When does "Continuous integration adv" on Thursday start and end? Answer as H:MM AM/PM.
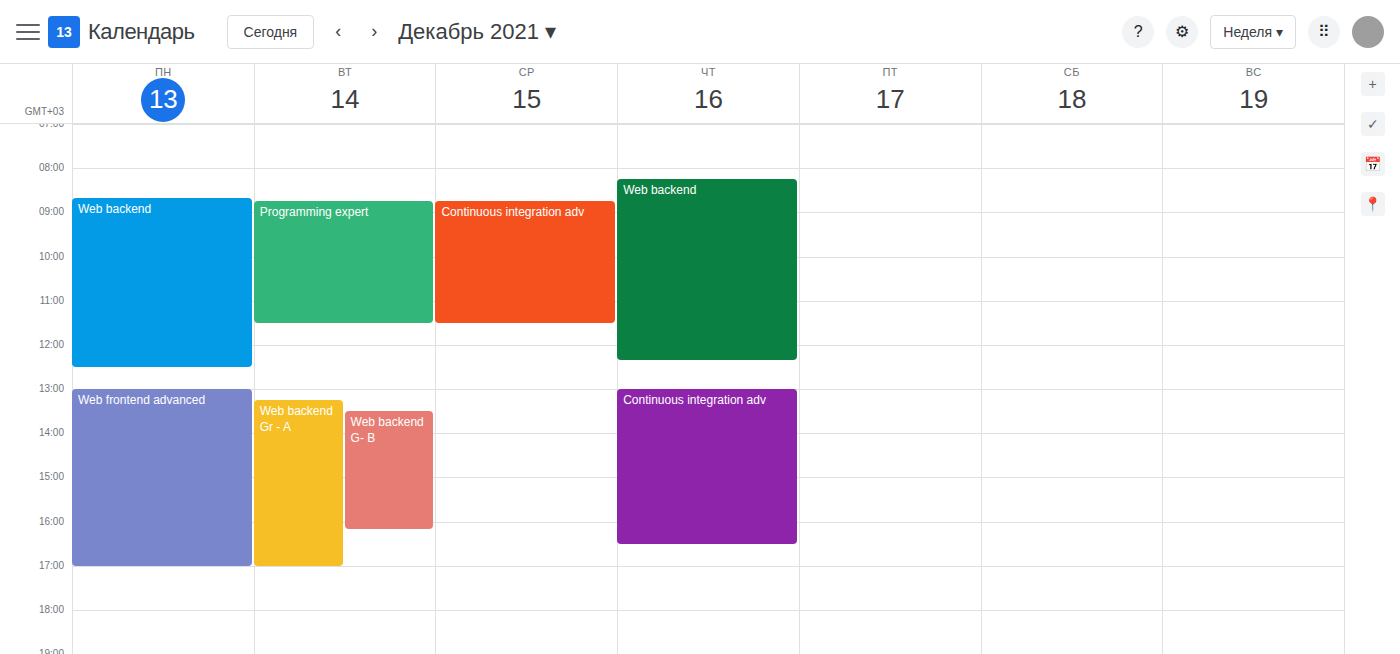
1:00 PM to 4:30 PM